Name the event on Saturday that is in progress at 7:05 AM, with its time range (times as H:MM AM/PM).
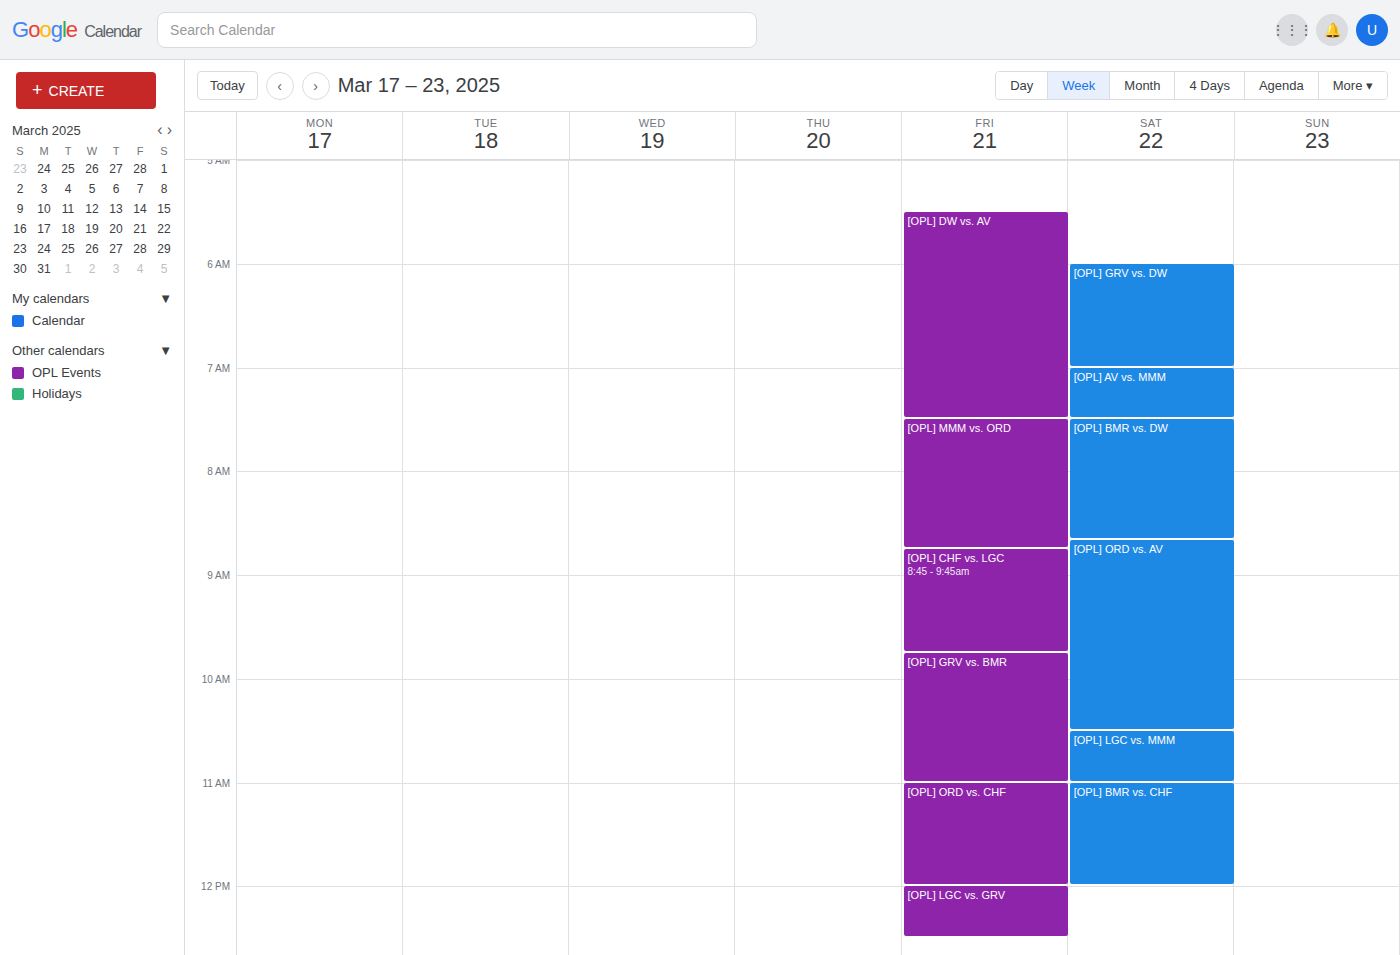
"[OPL] AV vs. MMM", 7:00 AM to 7:30 AM